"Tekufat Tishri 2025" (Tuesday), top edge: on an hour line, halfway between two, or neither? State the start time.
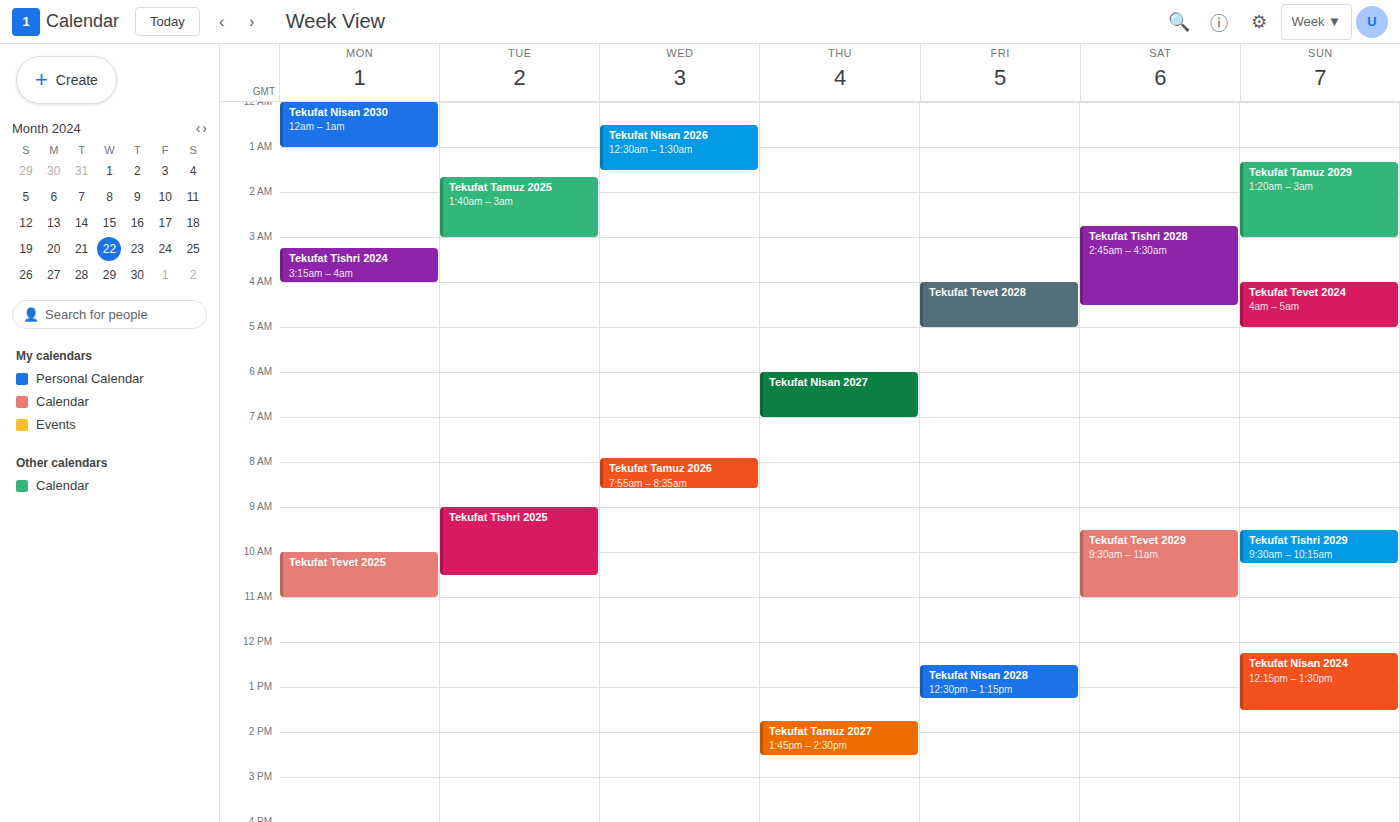
9:00 AM -- exactly on the 9 AM line.